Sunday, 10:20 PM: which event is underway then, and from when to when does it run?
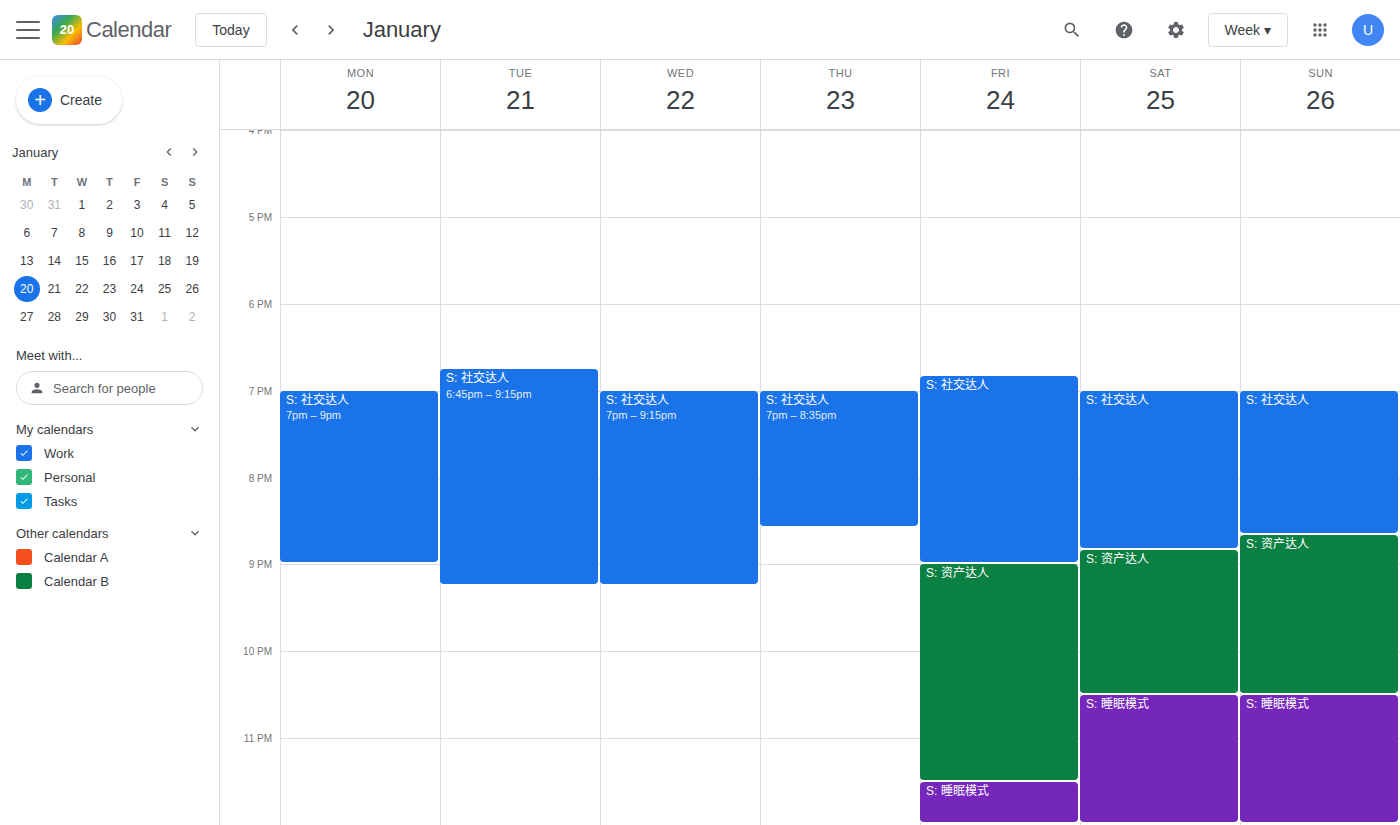
"S: 资产达人", 8:40 PM to 10:30 PM